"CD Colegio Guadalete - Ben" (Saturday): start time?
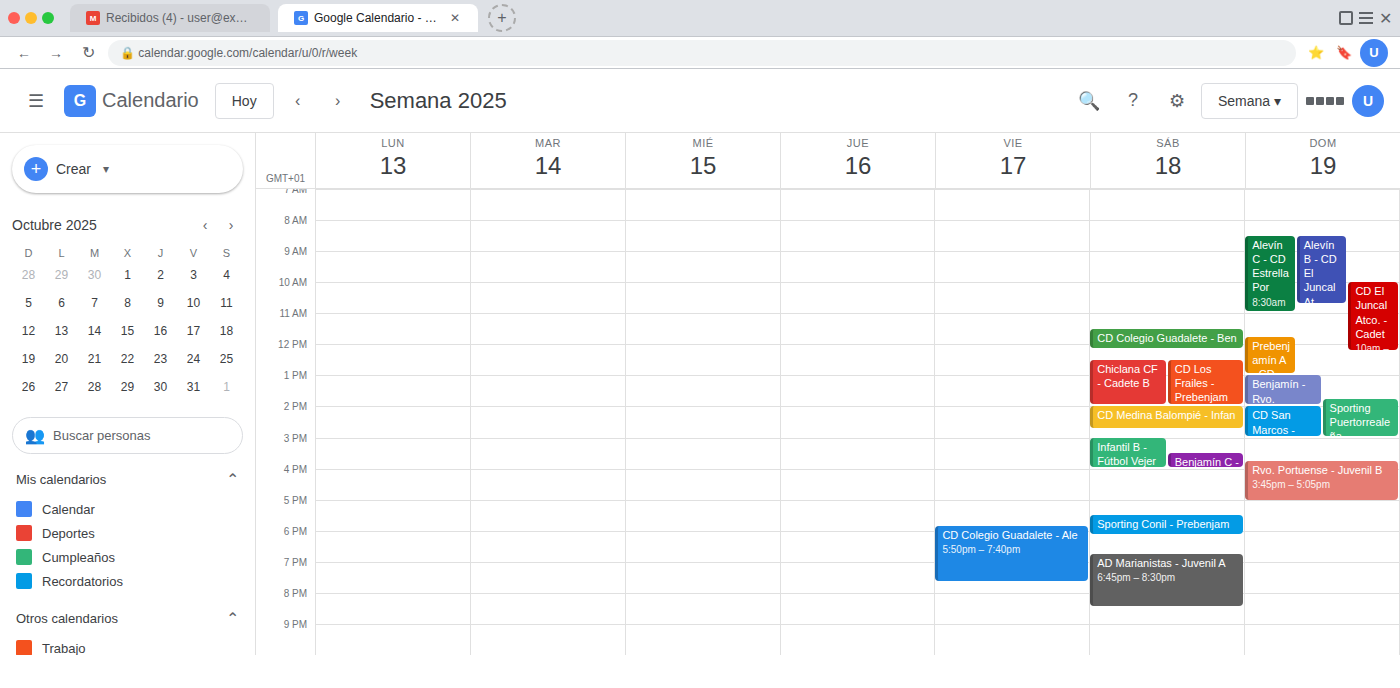
11:30 AM